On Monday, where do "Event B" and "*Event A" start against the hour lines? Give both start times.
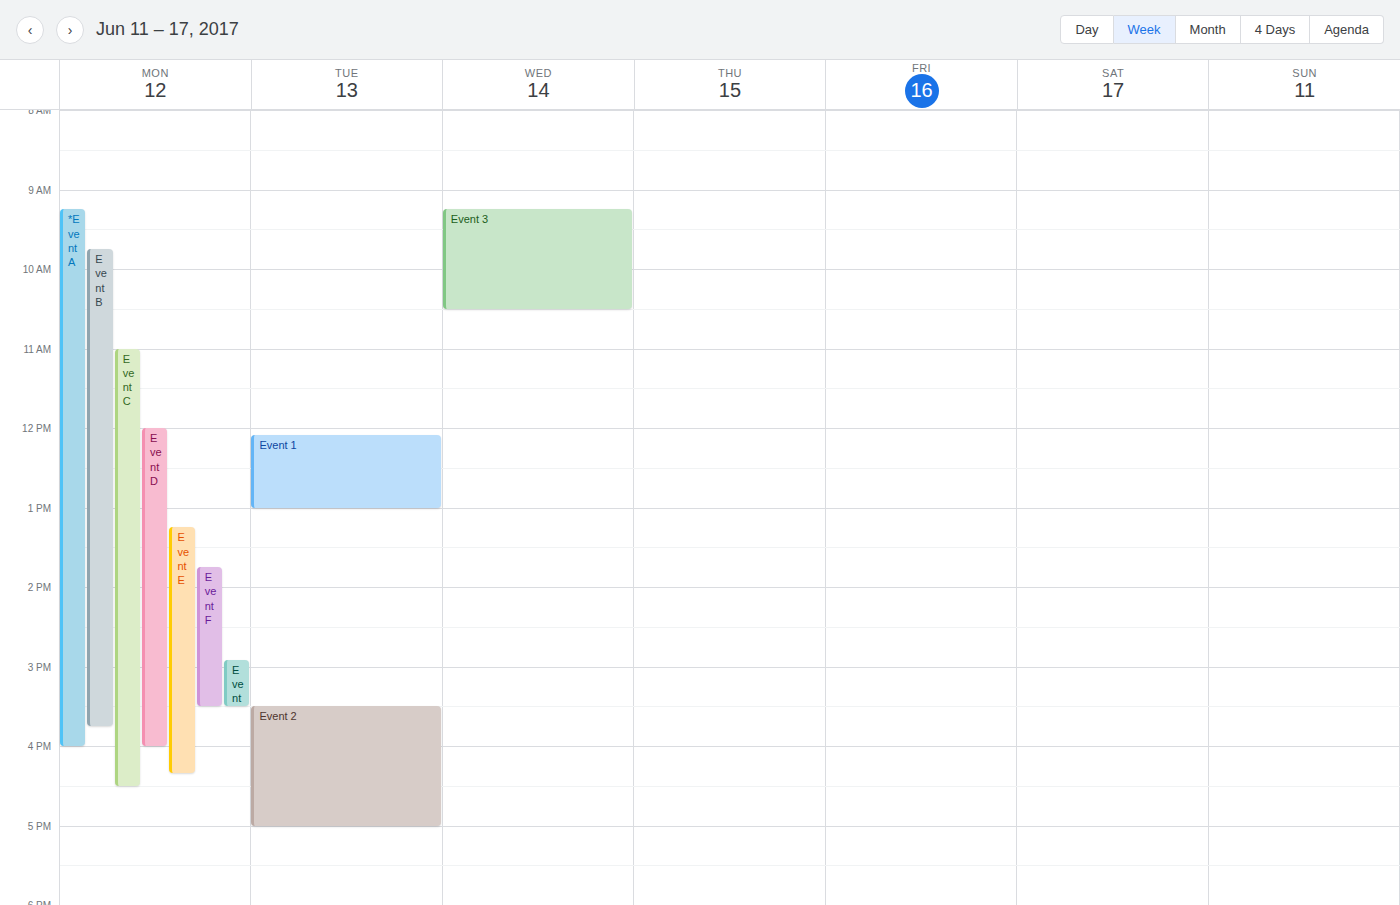
"Event B": 9:45 AM, neither: three quarters of the way from the 9 AM line to the 10 AM line. "*Event A": 9:15 AM, neither: a quarter of the way from the 9 AM line to the 10 AM line.